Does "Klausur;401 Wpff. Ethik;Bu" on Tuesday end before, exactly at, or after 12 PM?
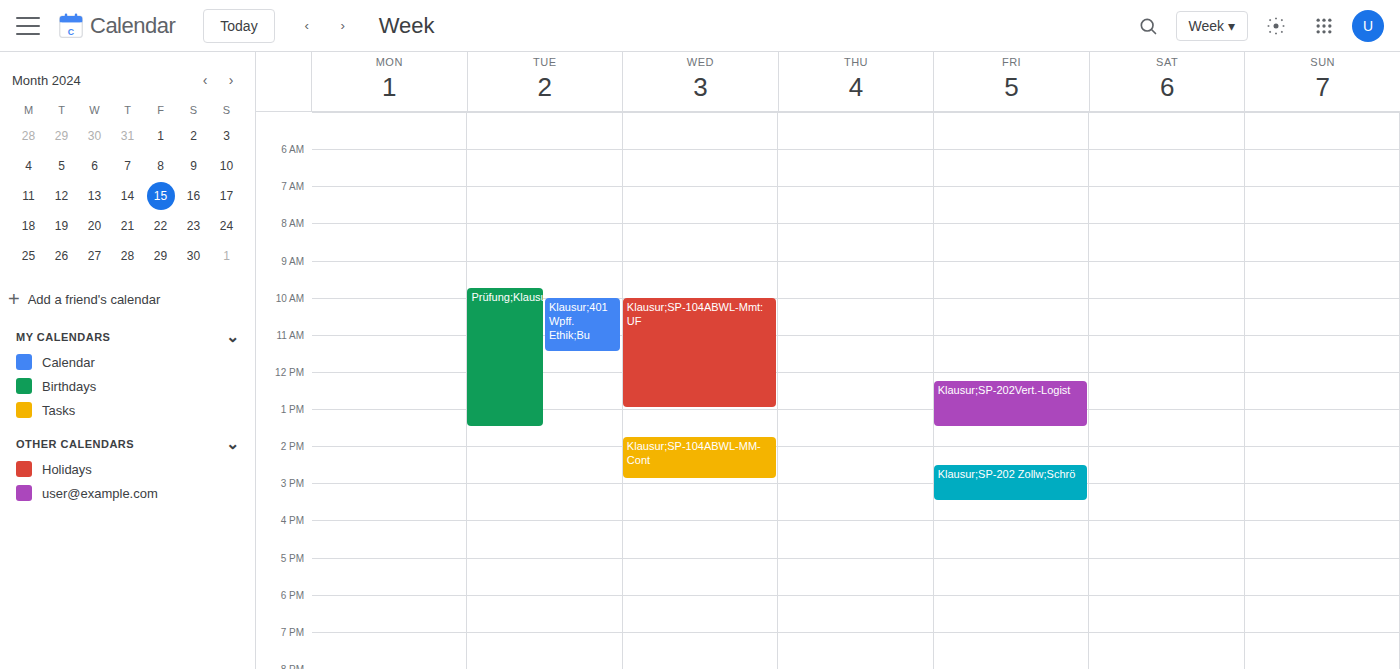
11:30 AM -- before 12 PM, 30 minutes above the 12 PM line.